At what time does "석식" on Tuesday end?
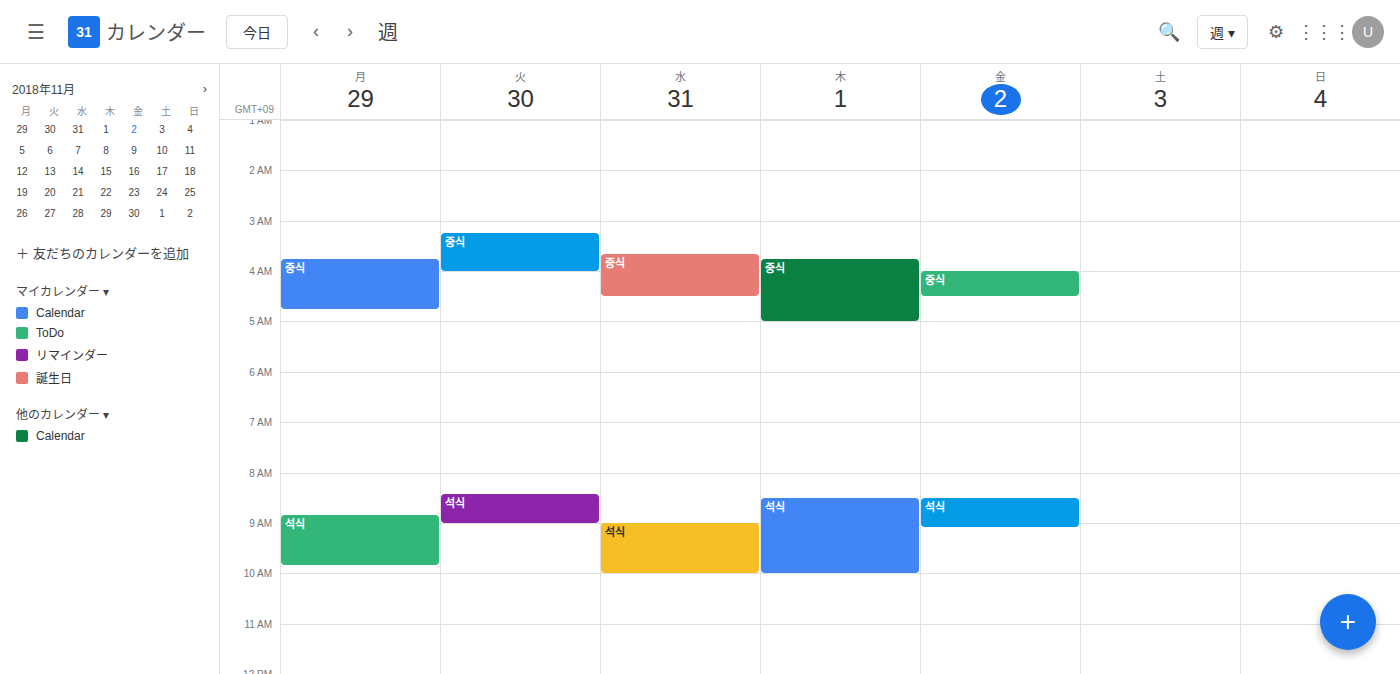
09:00